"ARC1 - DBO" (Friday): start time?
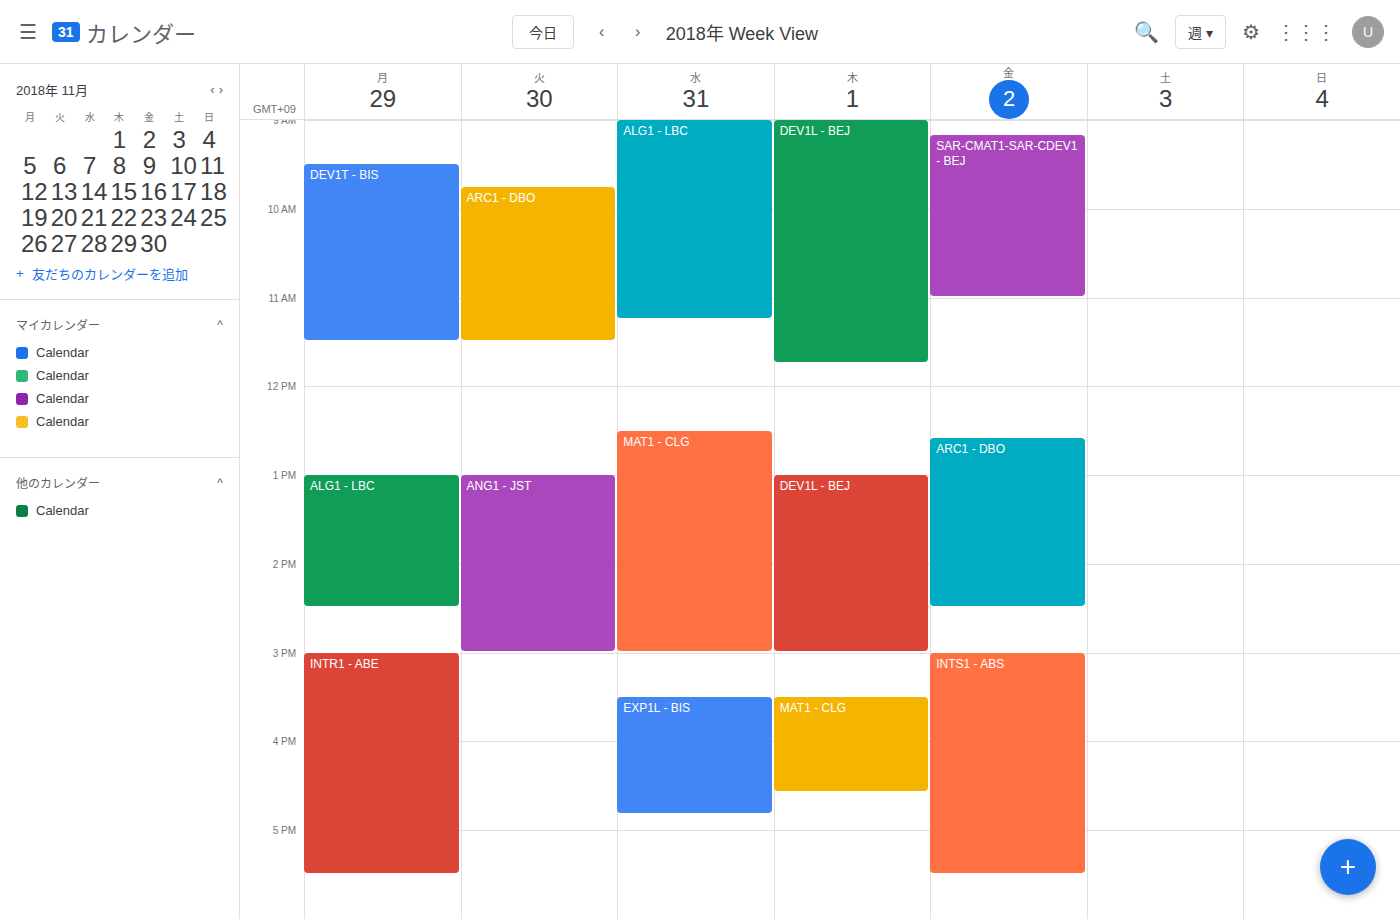
12:35 PM